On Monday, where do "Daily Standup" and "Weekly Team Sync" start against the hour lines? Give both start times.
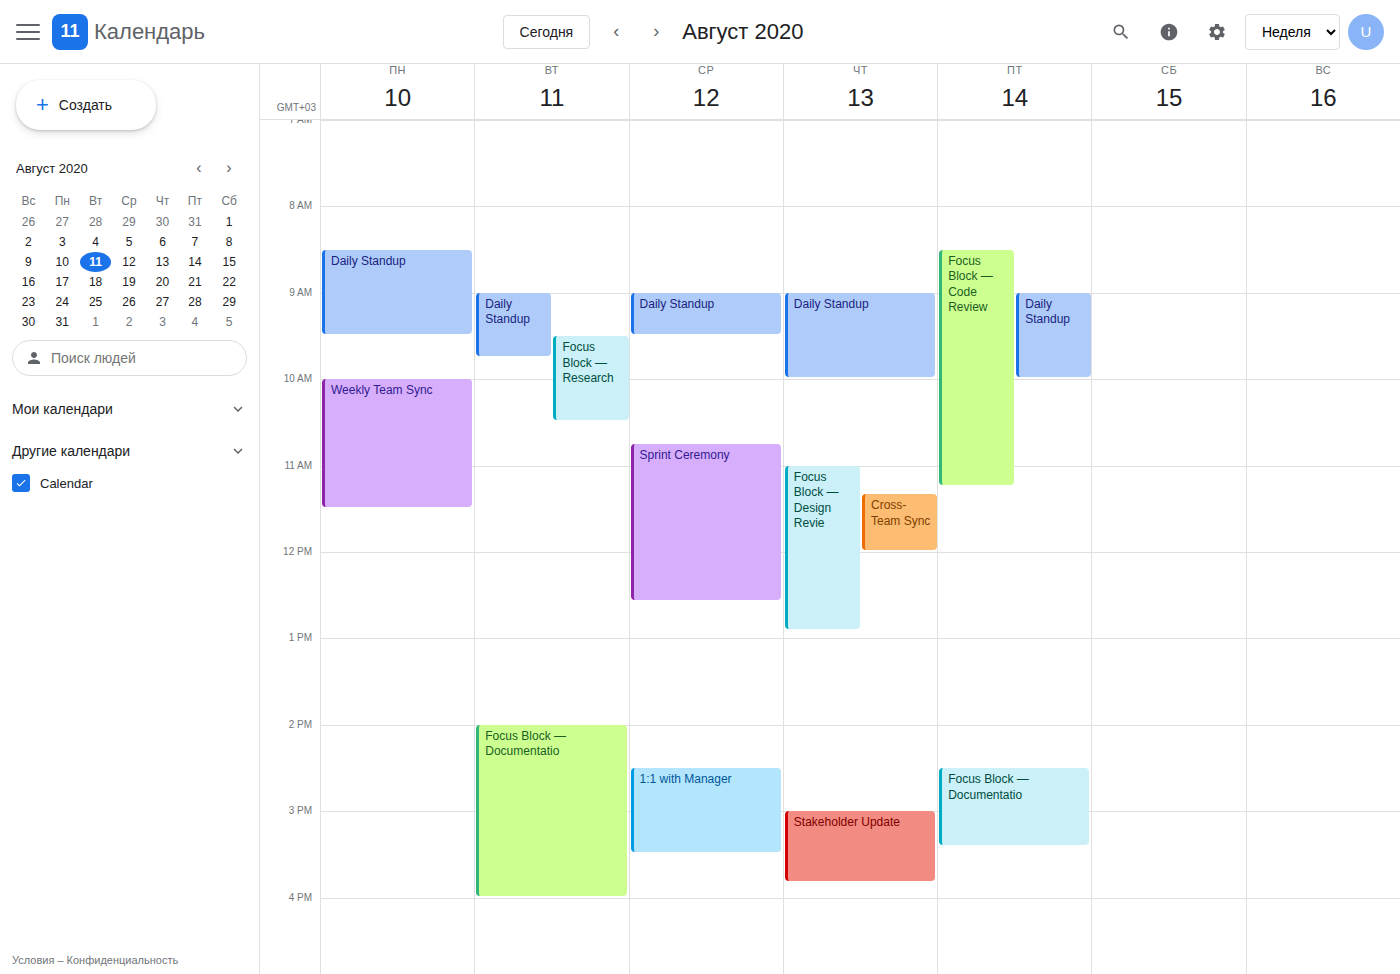
"Daily Standup": 8:30 AM, halfway between the 8 AM and 9 AM lines. "Weekly Team Sync": 10:00 AM, exactly on the 10 AM line.